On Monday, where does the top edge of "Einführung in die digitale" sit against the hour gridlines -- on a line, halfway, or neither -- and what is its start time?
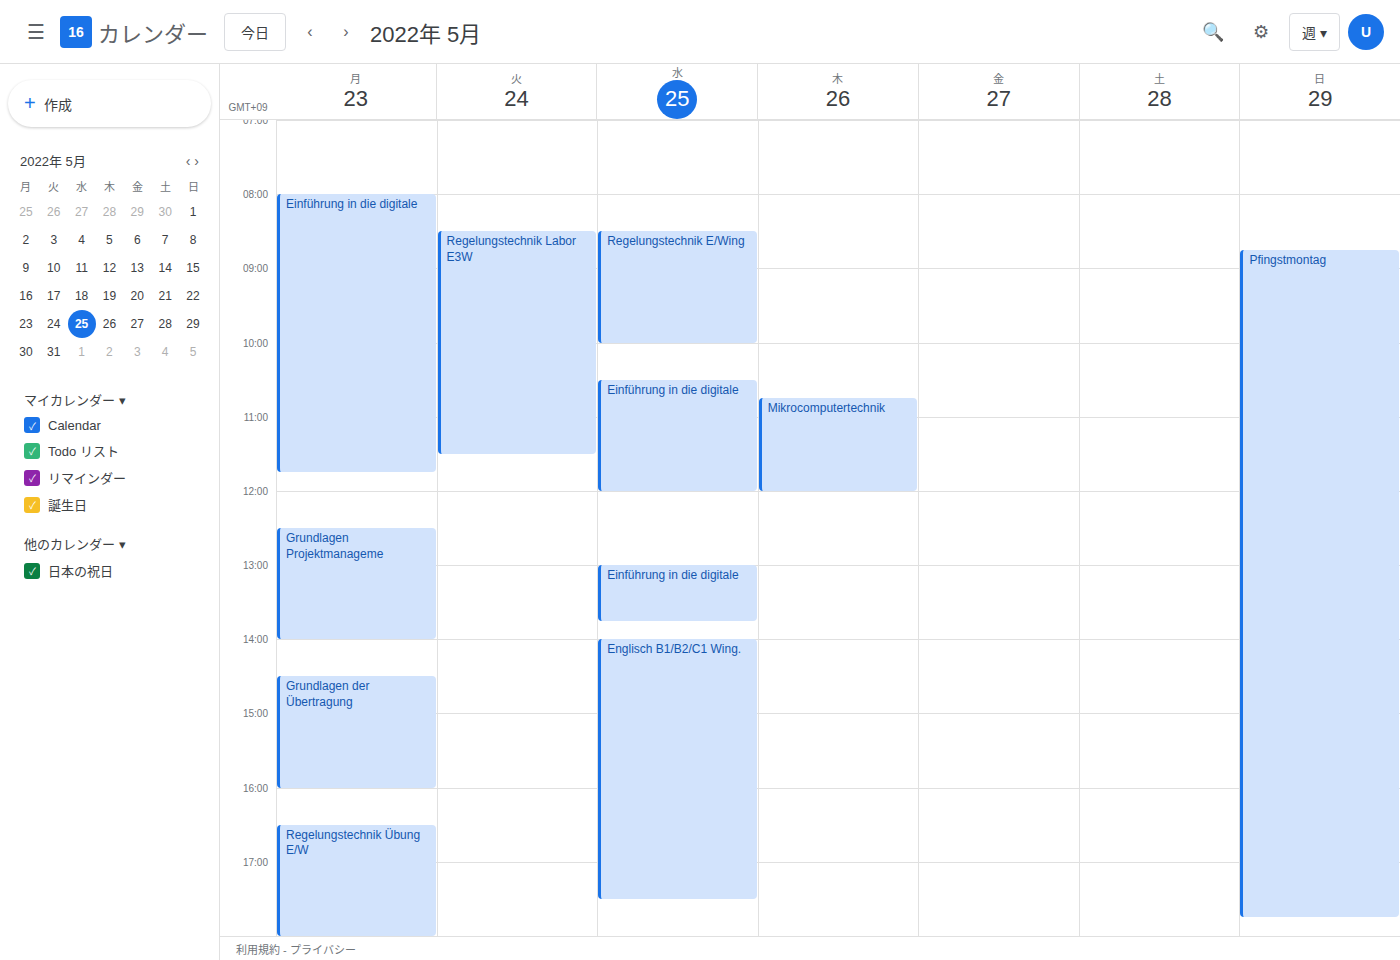
8:00 AM -- exactly on the 8 AM line.